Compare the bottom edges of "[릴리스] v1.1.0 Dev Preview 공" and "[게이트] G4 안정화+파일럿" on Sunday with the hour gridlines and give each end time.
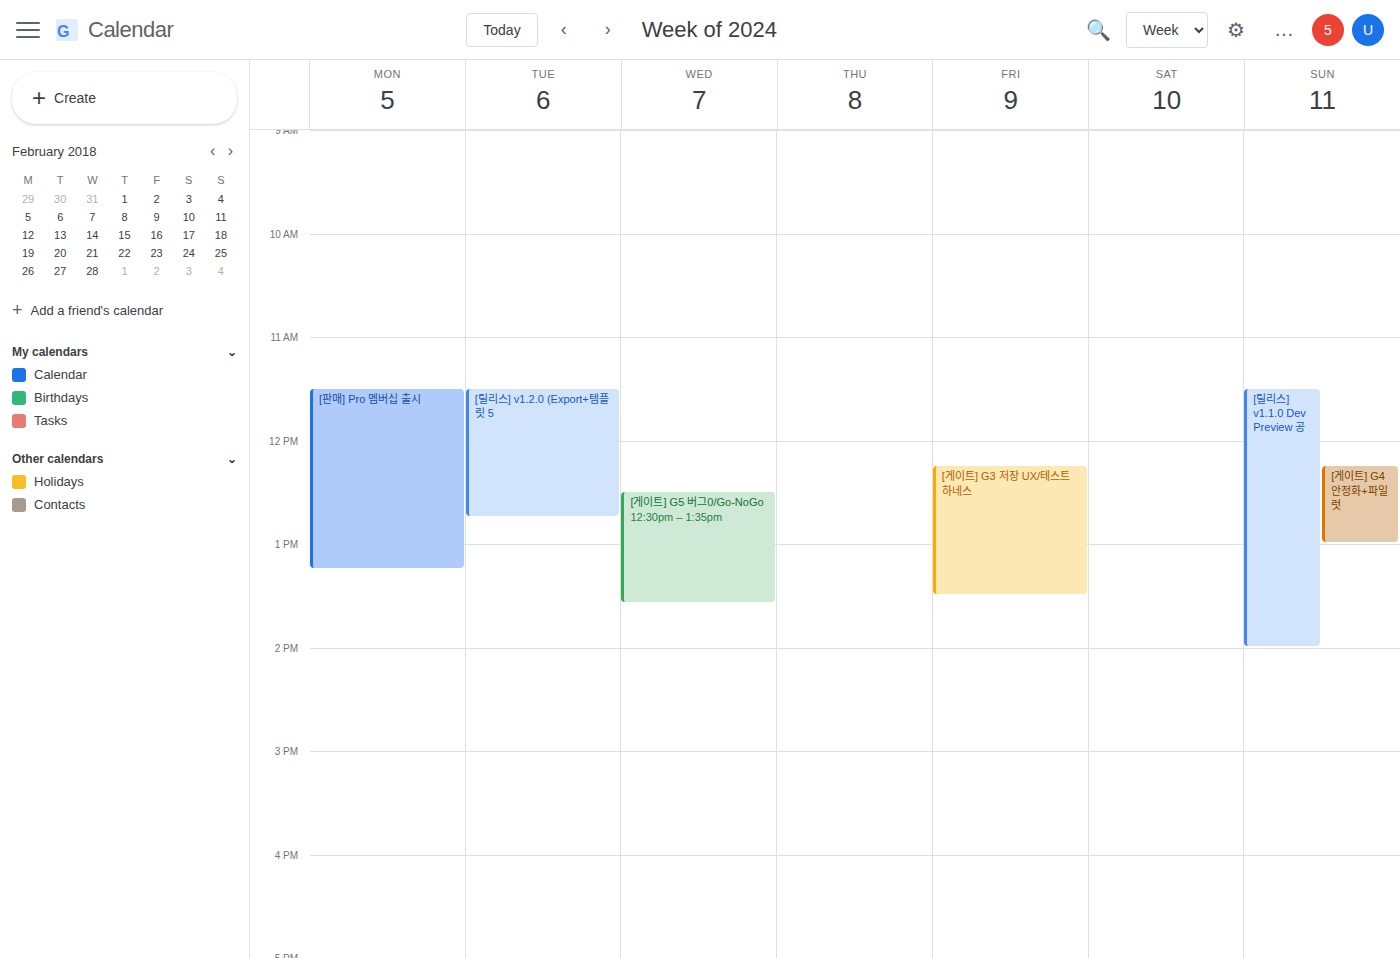
"[릴리스] v1.1.0 Dev Preview 공": 14:00, exactly on the 14:00 line. "[게이트] G4 안정화+파일럿": 13:00, exactly on the 13:00 line.